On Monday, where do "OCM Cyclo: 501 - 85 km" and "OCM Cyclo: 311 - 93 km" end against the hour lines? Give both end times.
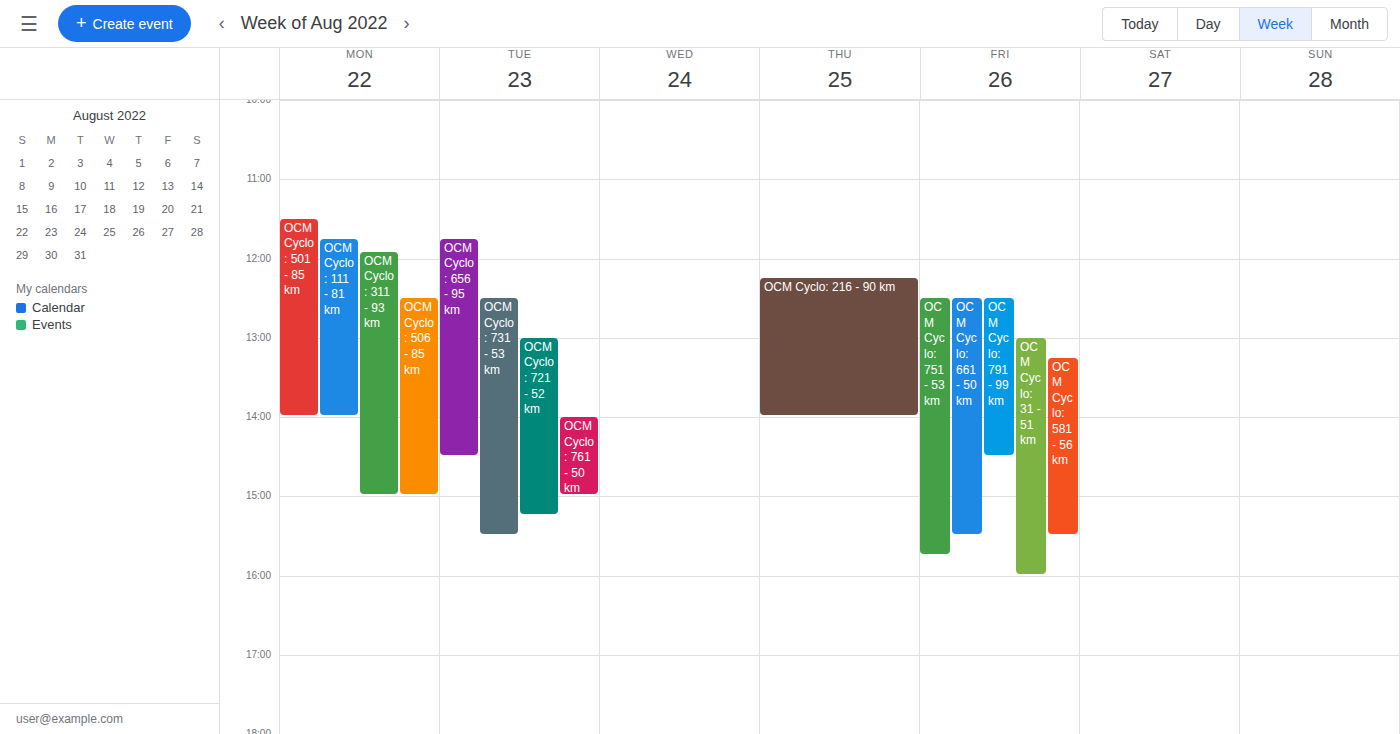
"OCM Cyclo: 501 - 85 km": 2:00 PM, exactly on the 2 PM line. "OCM Cyclo: 311 - 93 km": 3:00 PM, exactly on the 3 PM line.